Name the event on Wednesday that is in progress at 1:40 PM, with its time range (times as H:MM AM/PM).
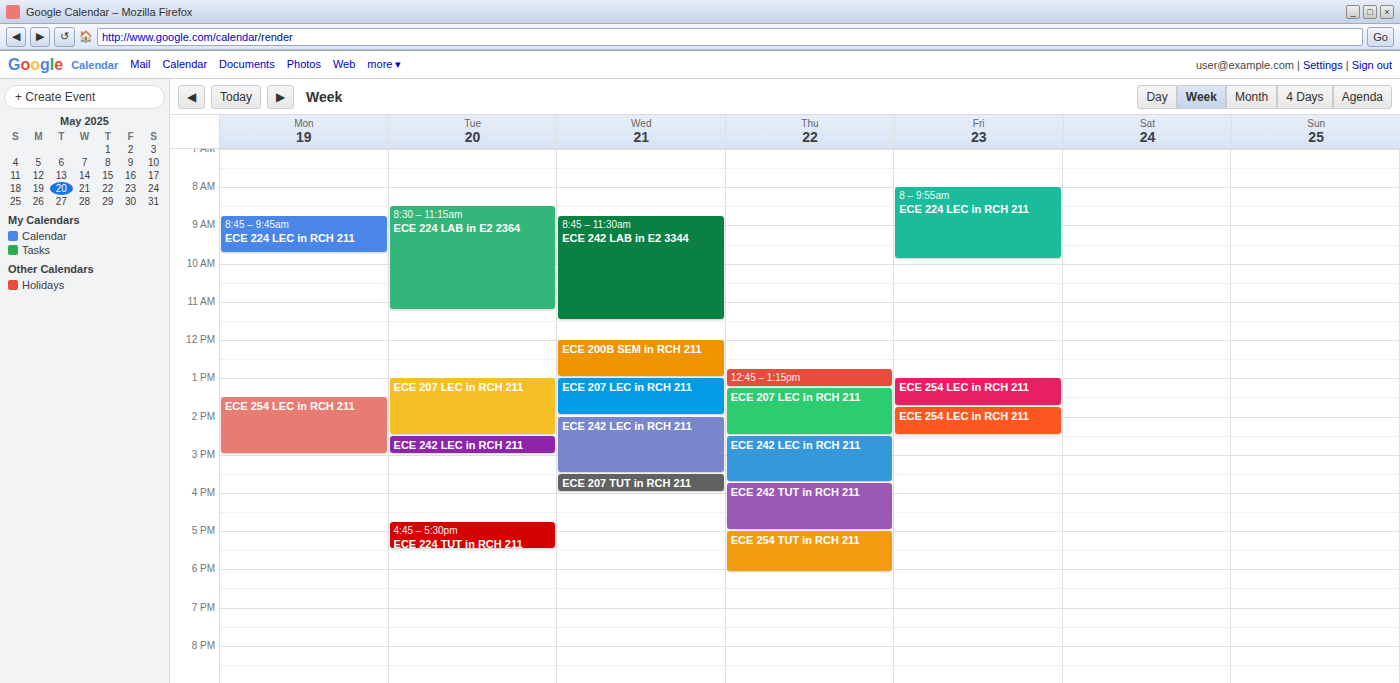
"ECE 207 LEC in RCH 211", 1:00 PM to 2:00 PM